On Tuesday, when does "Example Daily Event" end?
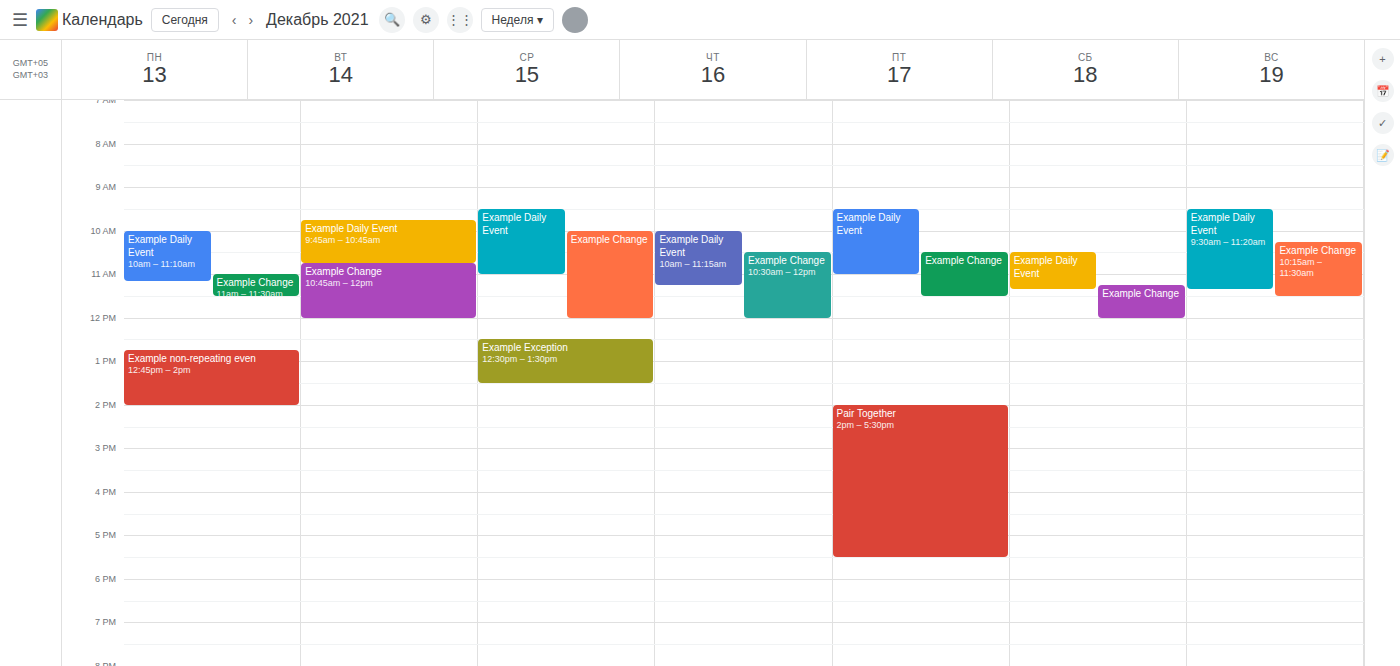
10:45 AM